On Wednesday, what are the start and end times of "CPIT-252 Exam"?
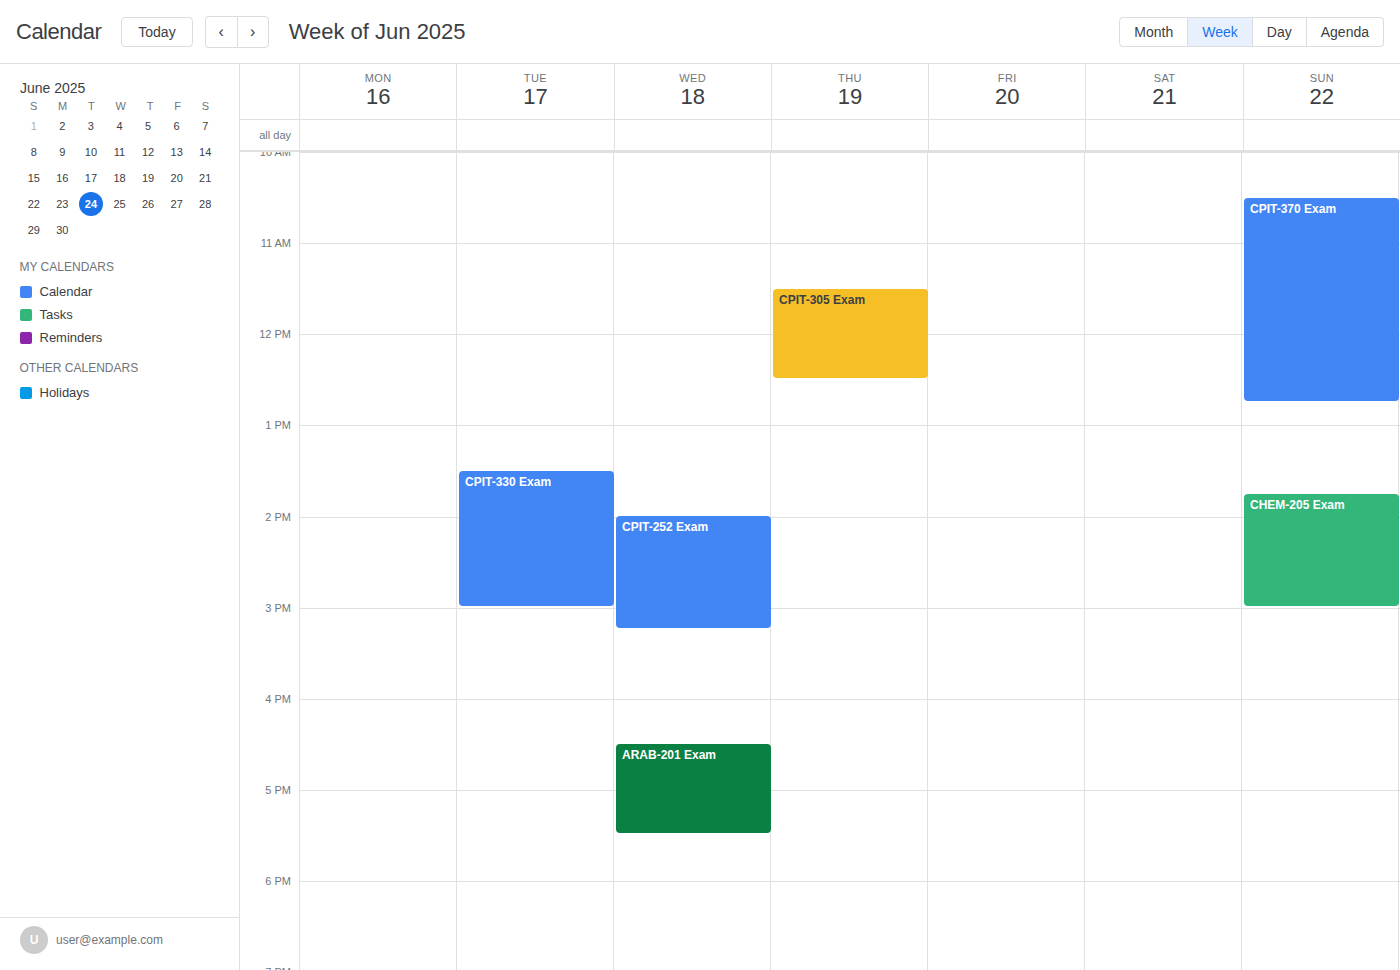
2:00 PM to 3:15 PM